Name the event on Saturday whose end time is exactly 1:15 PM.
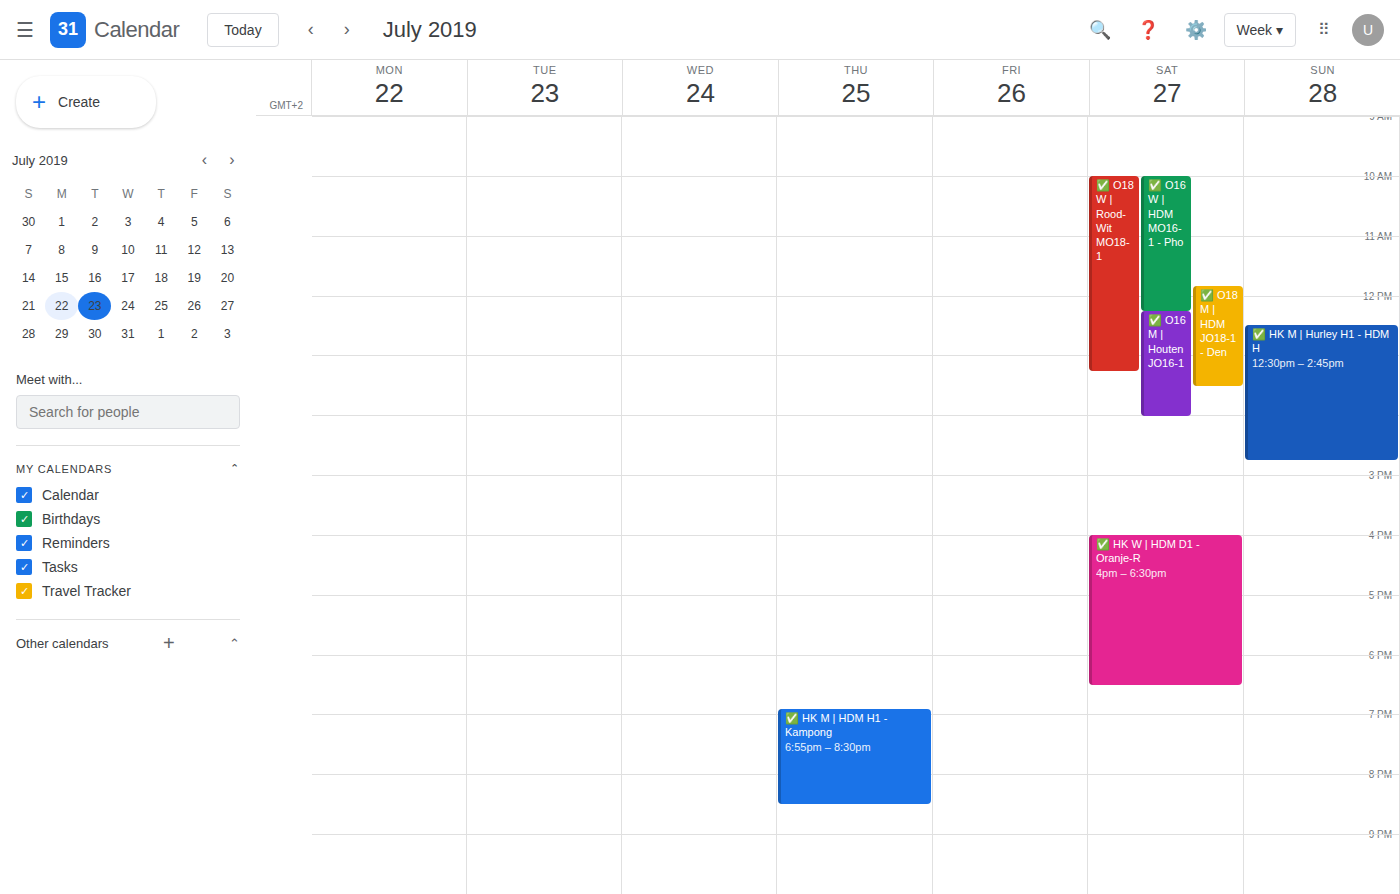
"✅ O18 W | Rood-Wit MO18-1"